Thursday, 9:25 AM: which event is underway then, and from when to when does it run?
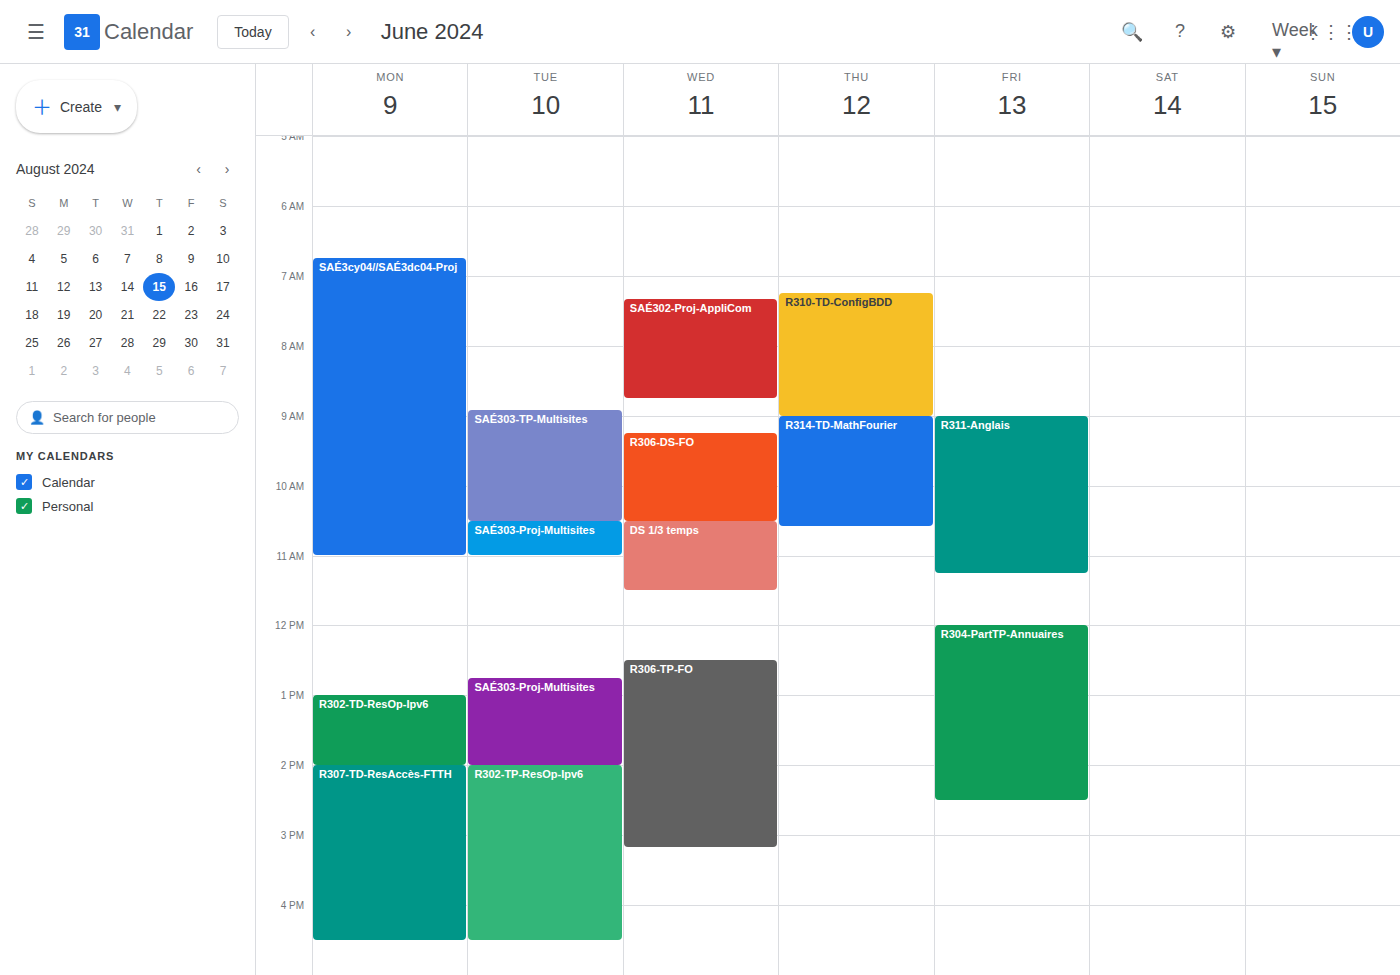
"R314-TD-MathFourier", 9:00 AM to 10:35 AM